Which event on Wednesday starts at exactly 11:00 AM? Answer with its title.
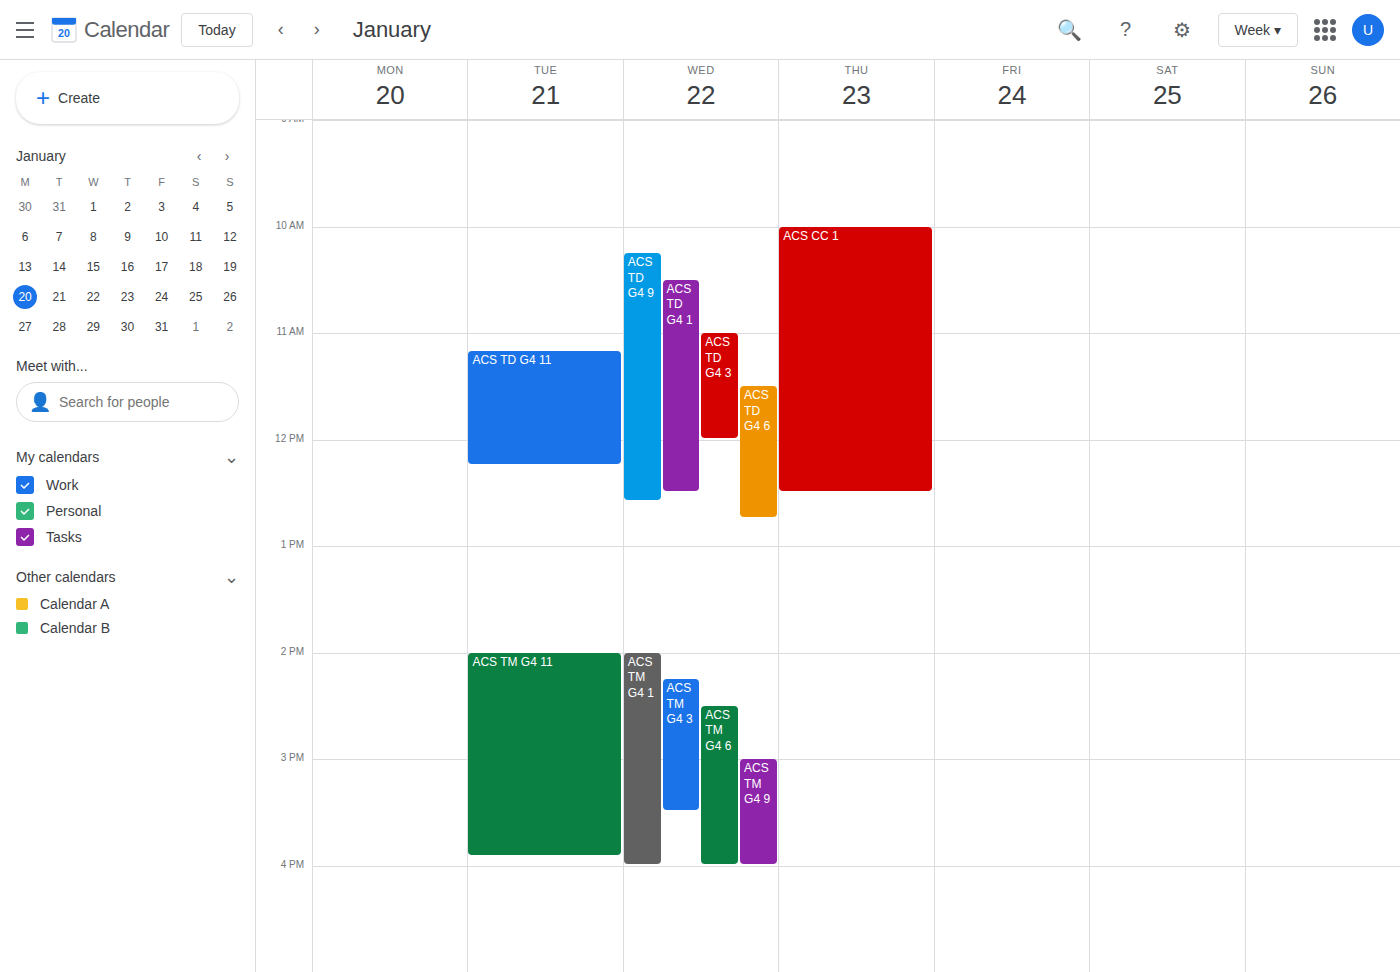
"ACS TD G4 3"